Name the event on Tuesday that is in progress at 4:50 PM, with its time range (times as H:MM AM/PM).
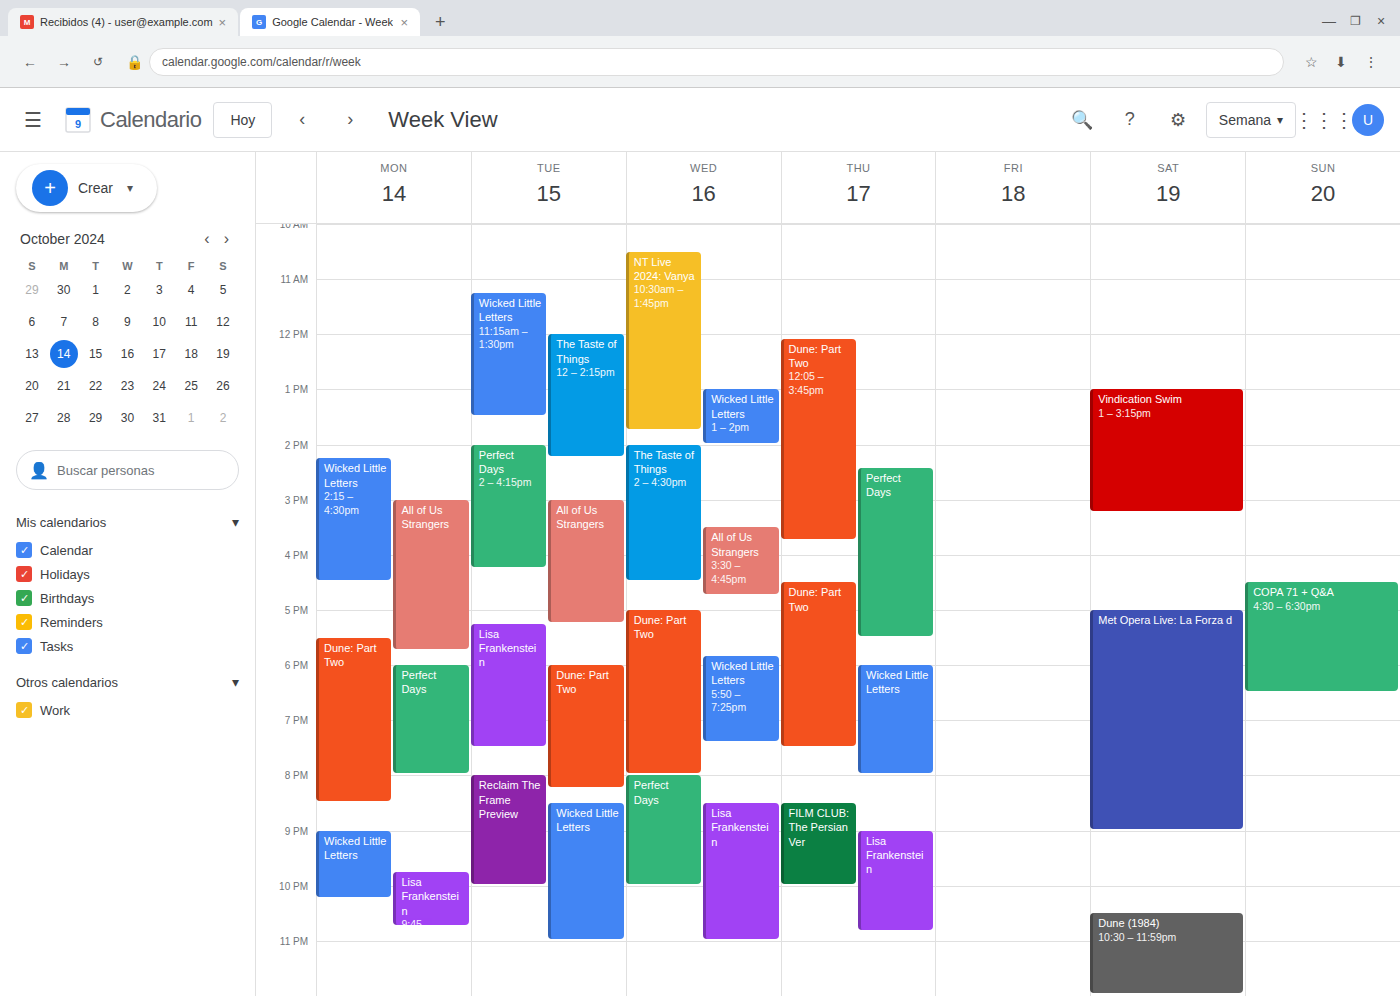
"All of Us Strangers", 3:00 PM to 5:15 PM